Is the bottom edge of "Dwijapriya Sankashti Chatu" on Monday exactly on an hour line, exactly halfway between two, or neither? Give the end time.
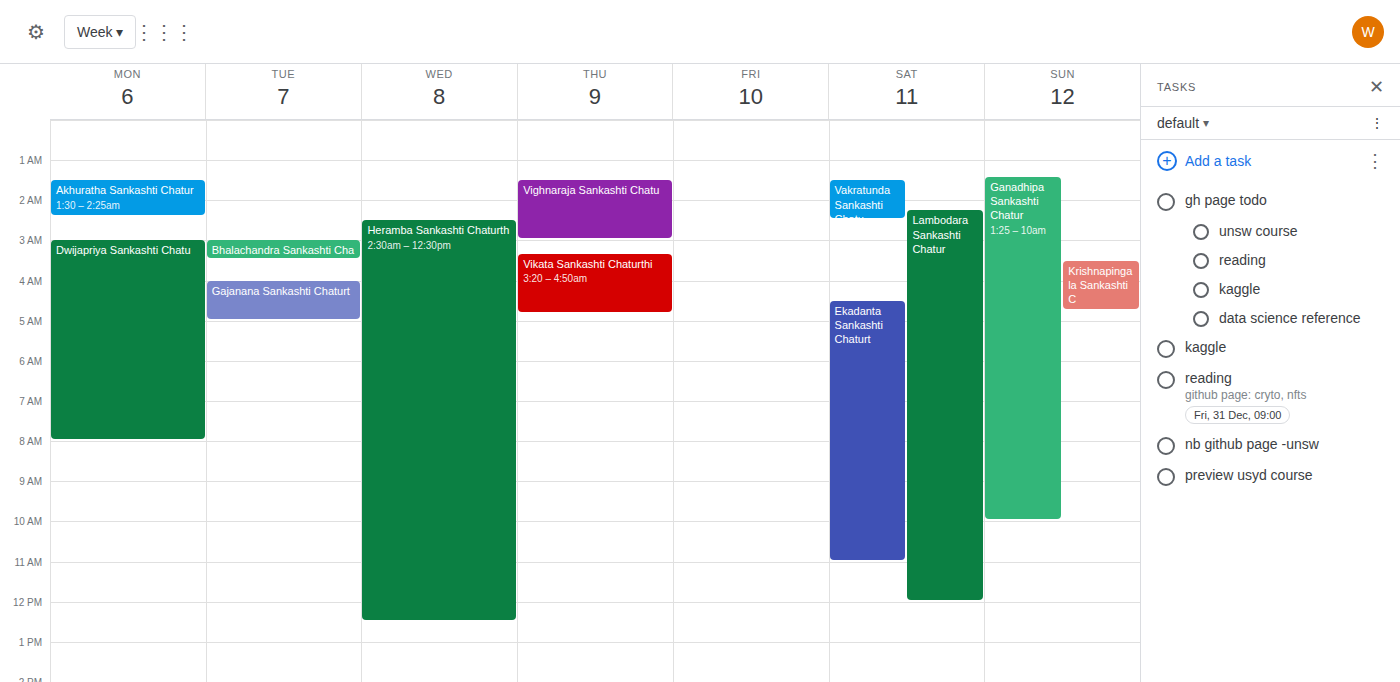
8:00 AM -- exactly on the 8 AM line.